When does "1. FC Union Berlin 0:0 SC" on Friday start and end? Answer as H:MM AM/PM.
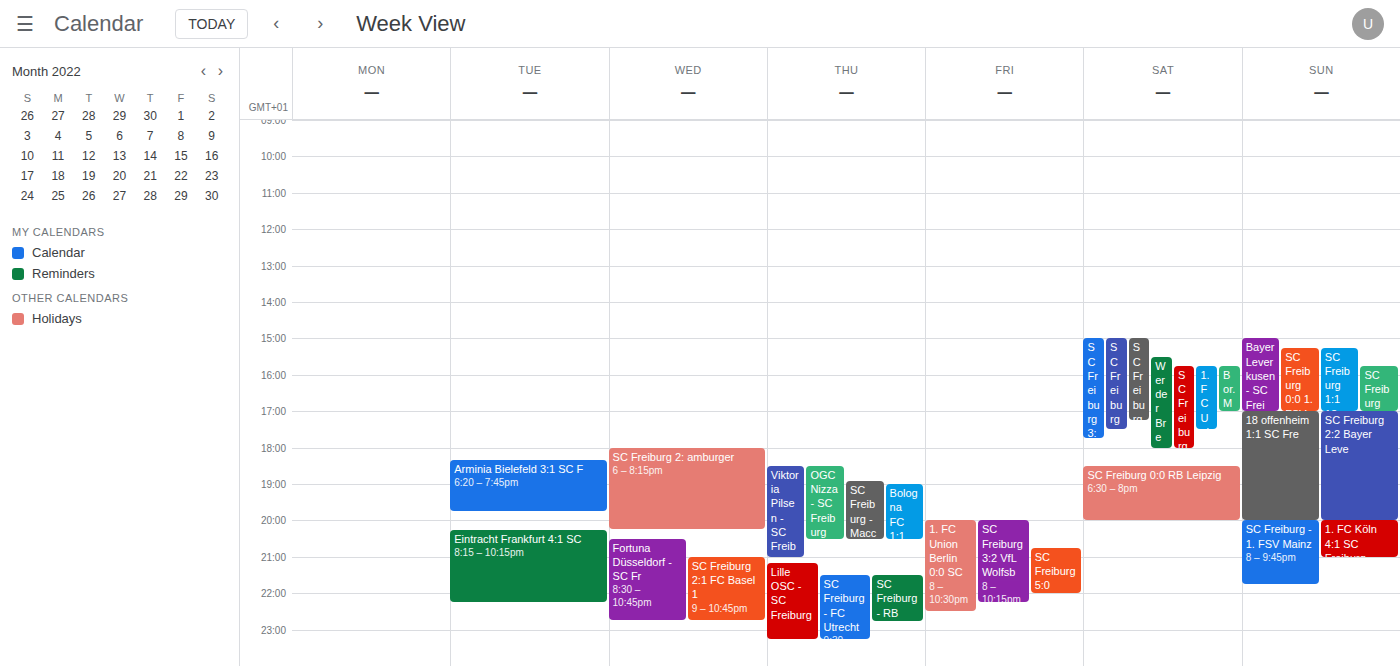
8:00 PM to 10:30 PM